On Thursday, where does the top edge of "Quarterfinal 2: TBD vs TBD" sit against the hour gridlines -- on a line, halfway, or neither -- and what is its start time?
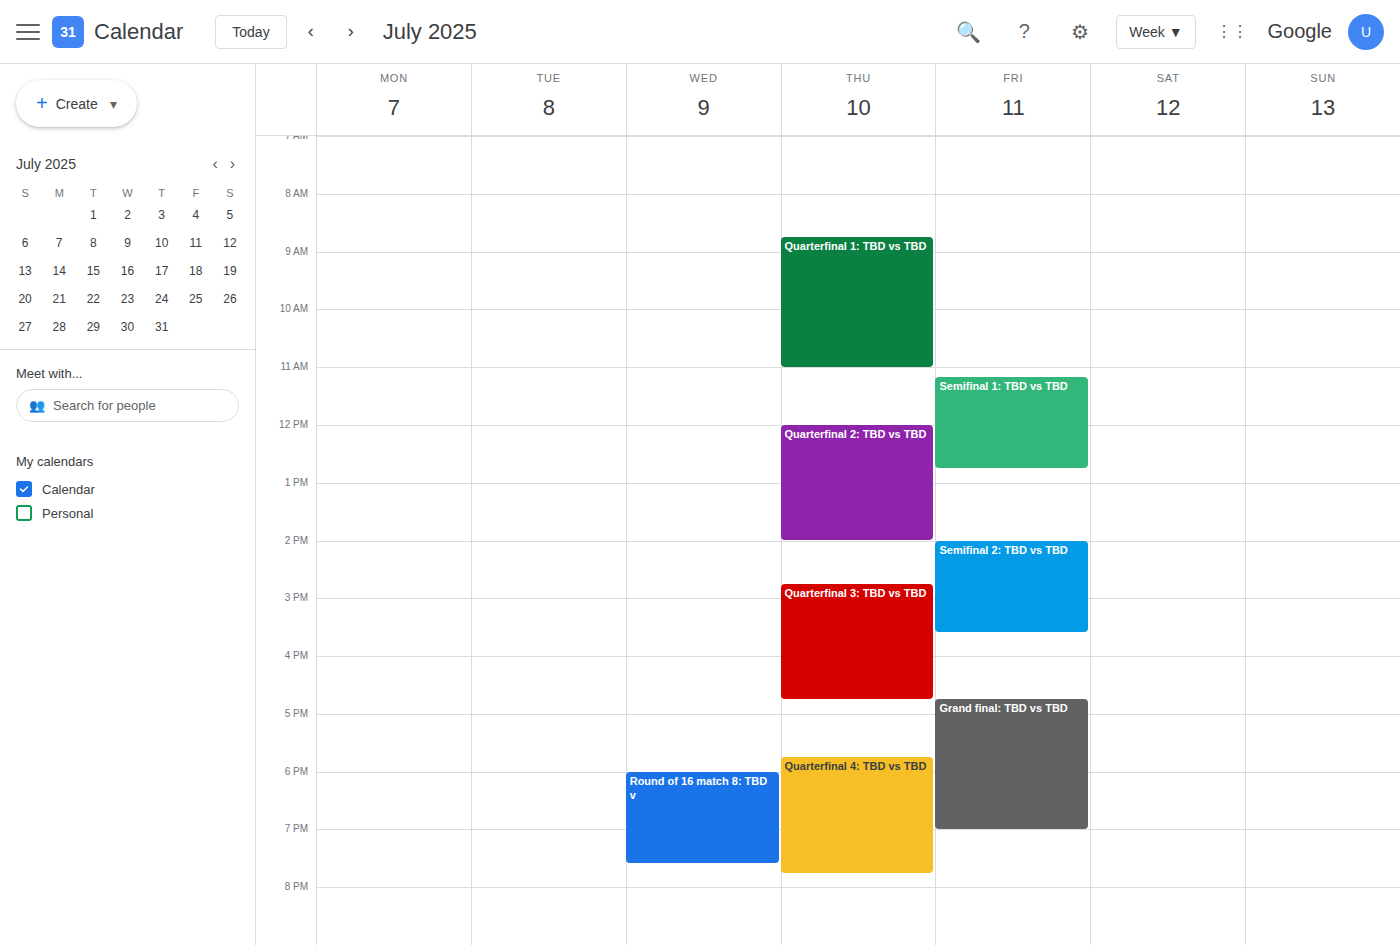
12:00 PM -- exactly on the 12 PM line.